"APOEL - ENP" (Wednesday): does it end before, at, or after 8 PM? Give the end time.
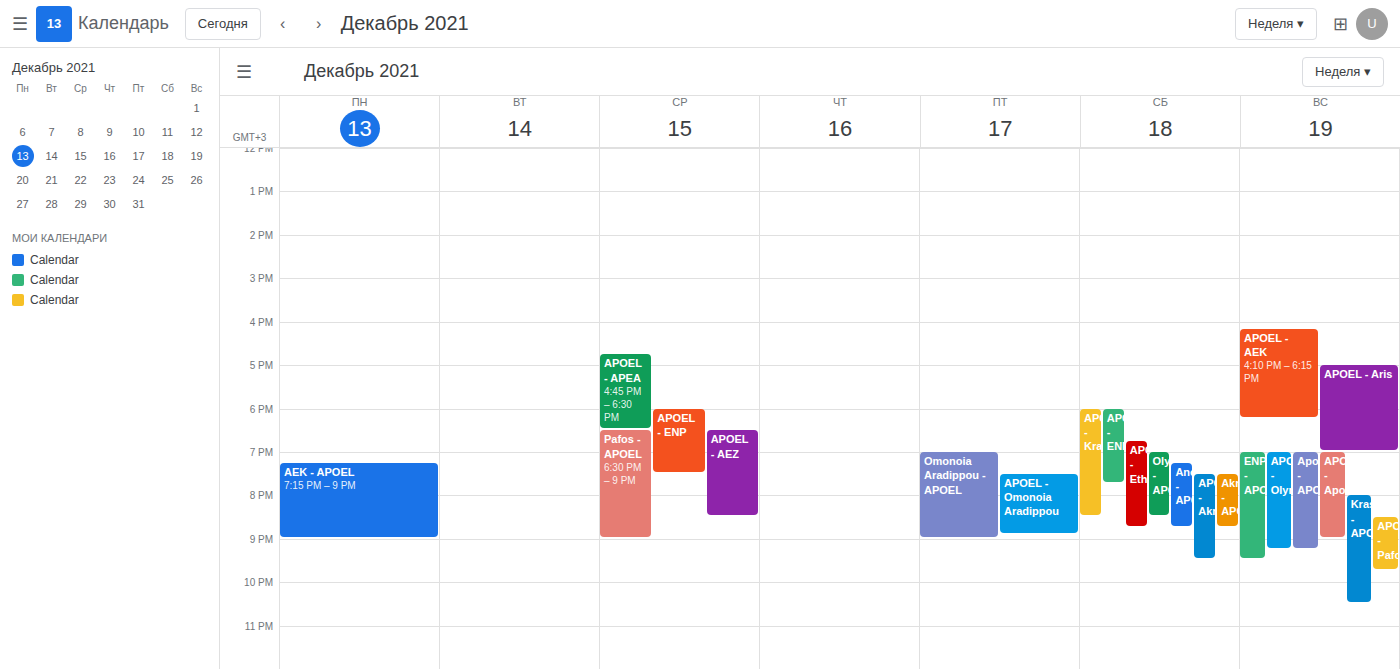
7:30 PM -- before 8 PM, 30 minutes above the 8 PM line.